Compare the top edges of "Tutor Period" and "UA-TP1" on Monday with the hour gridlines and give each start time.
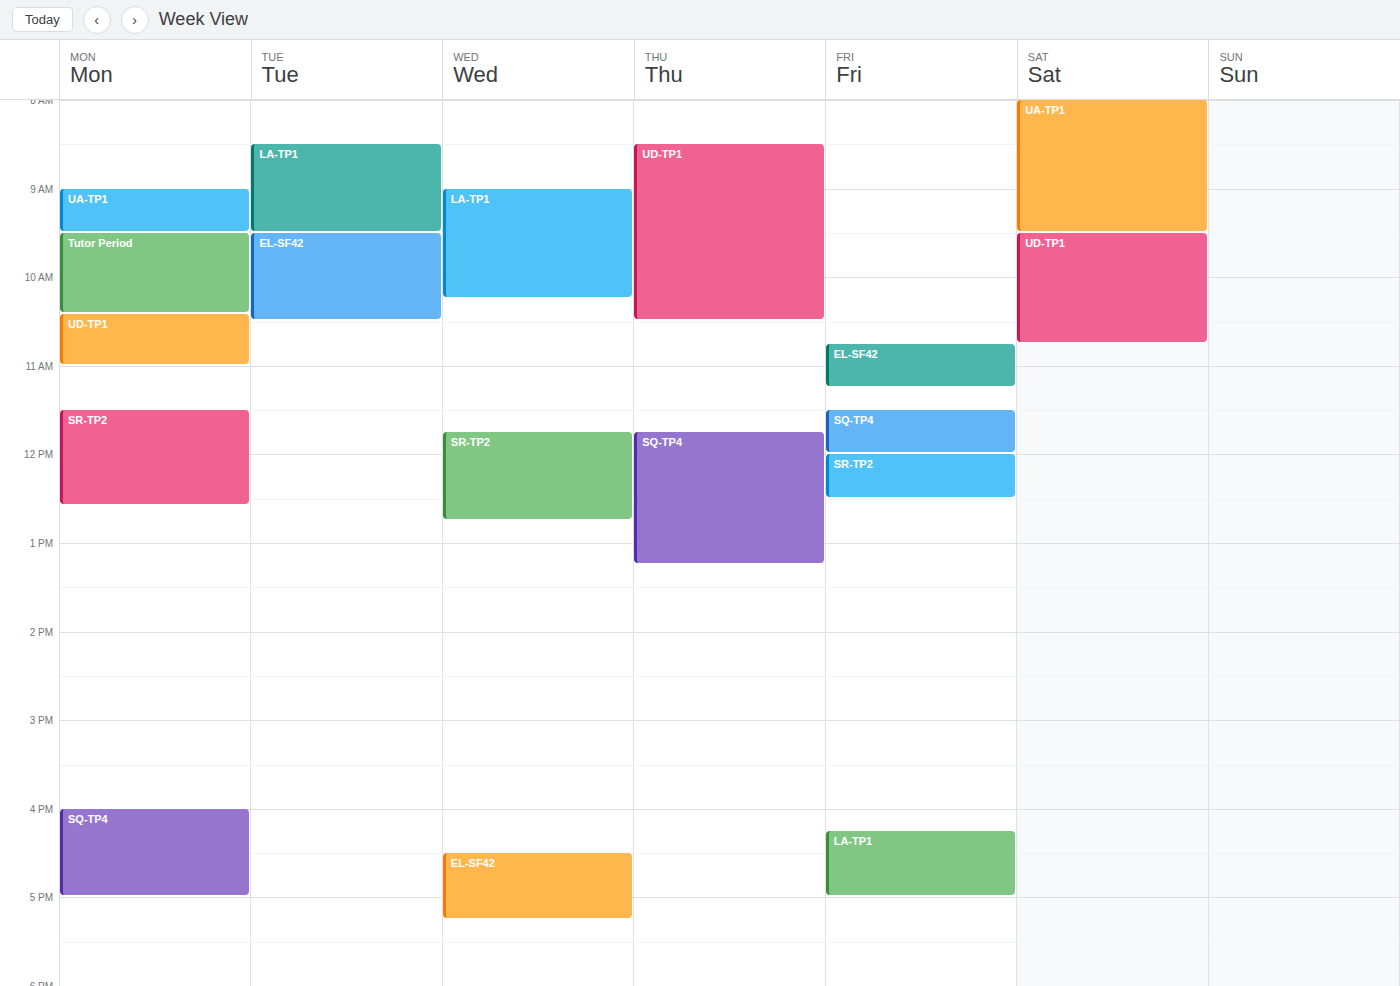
"Tutor Period": 9:30 AM, halfway between the 9 AM and 10 AM lines. "UA-TP1": 9:00 AM, exactly on the 9 AM line.